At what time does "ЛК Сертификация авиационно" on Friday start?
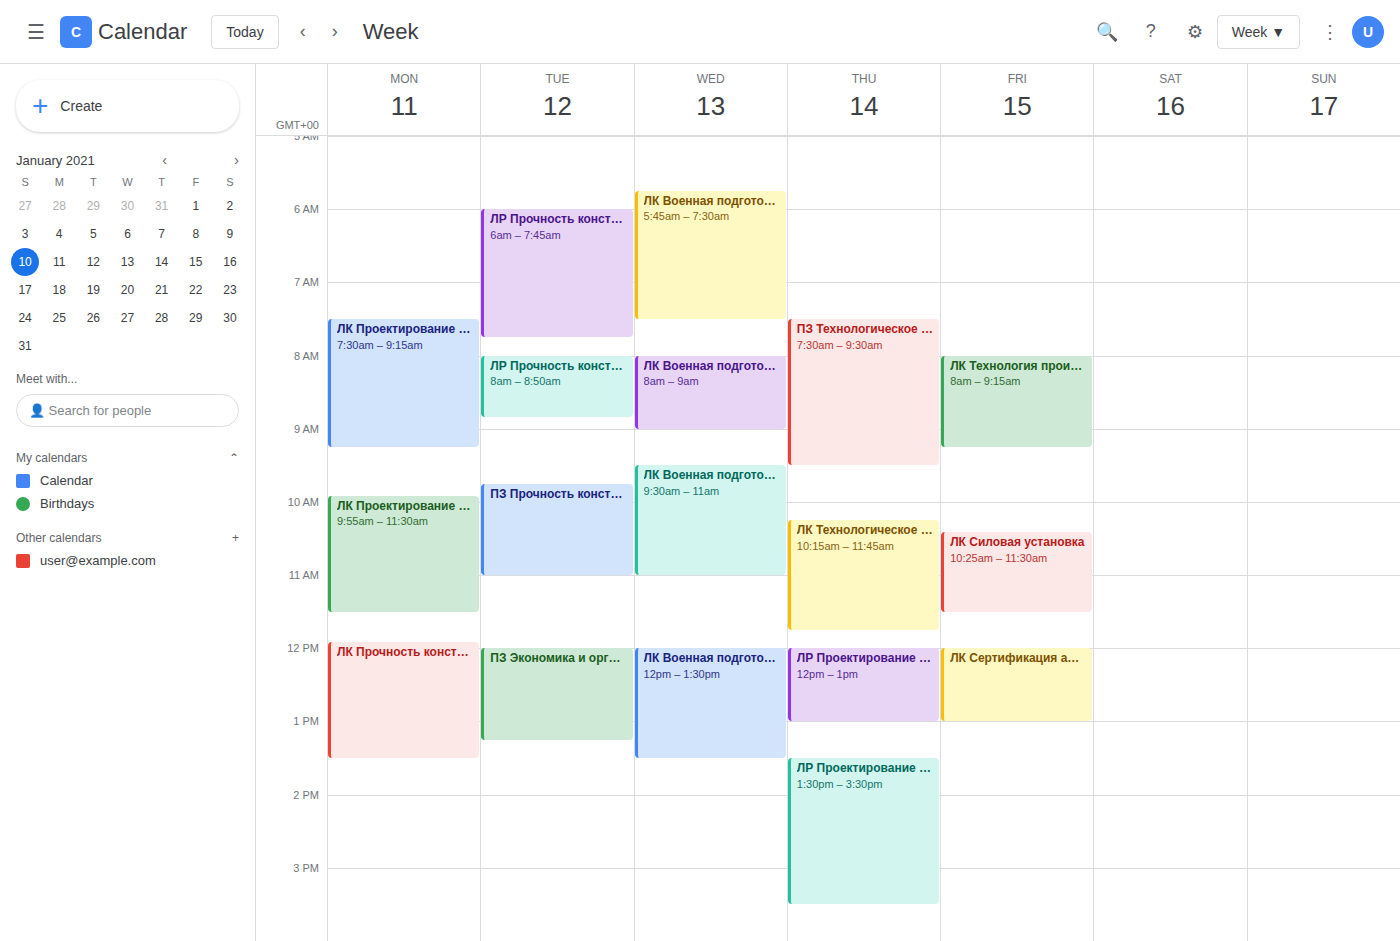
12:00 PM